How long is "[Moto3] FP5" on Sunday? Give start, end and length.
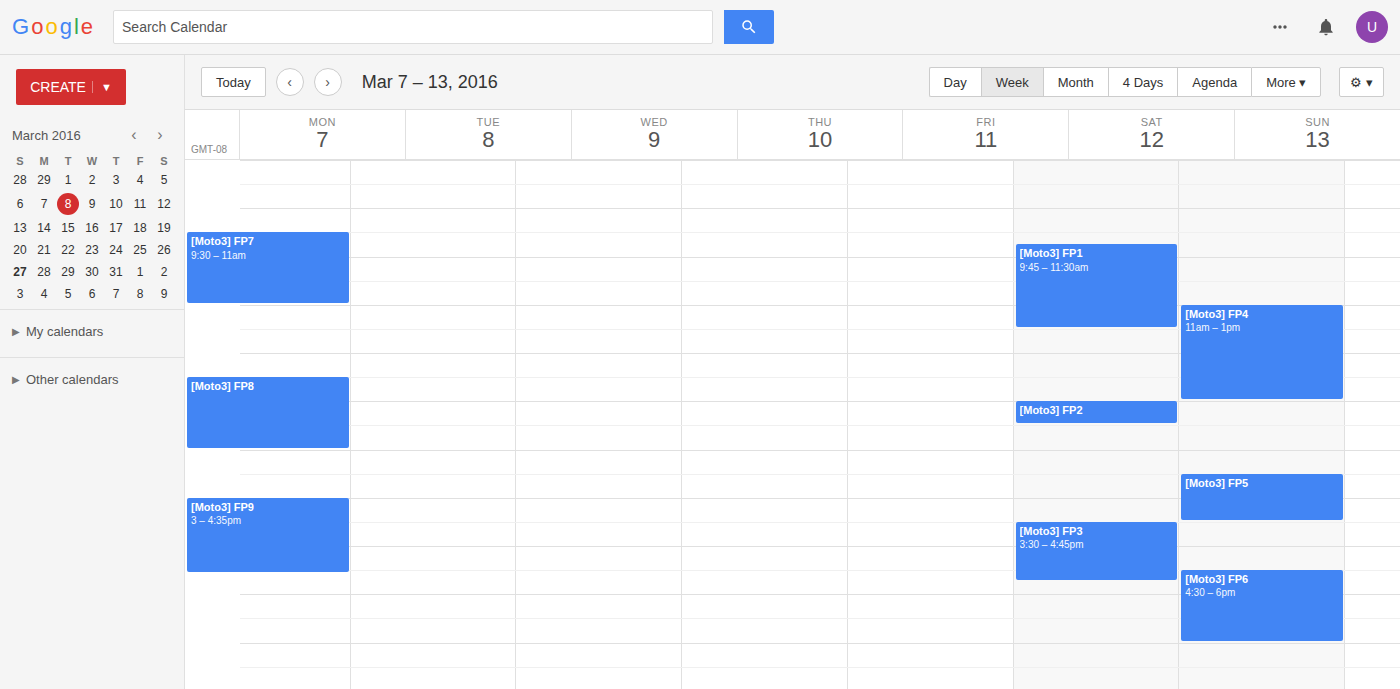
2:30 PM to 3:30 PM, 1 hour